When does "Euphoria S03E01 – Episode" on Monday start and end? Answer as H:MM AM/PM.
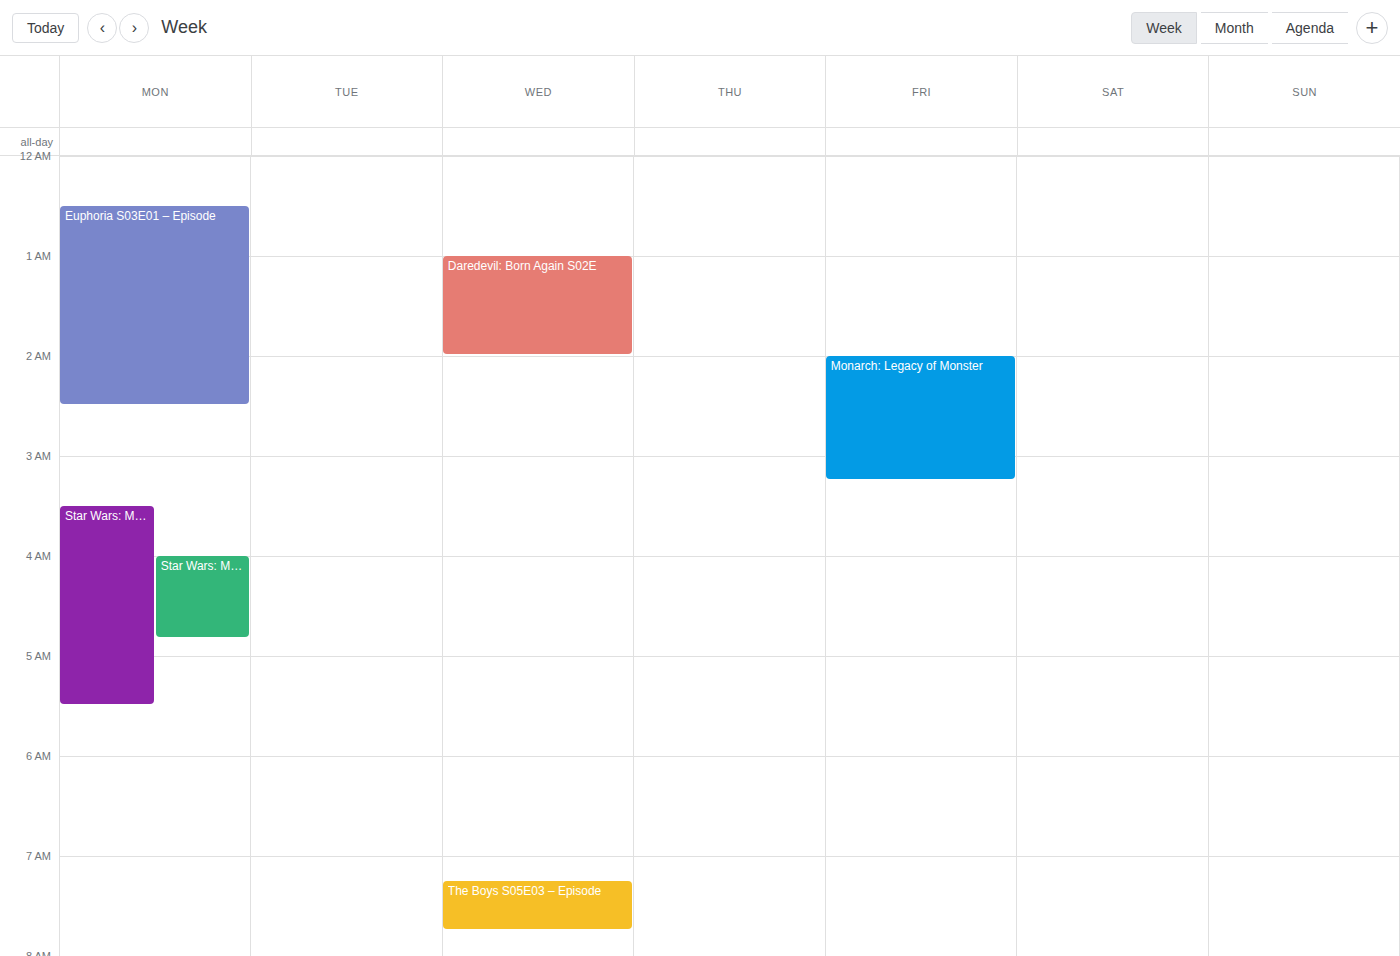
12:30 AM to 2:30 AM